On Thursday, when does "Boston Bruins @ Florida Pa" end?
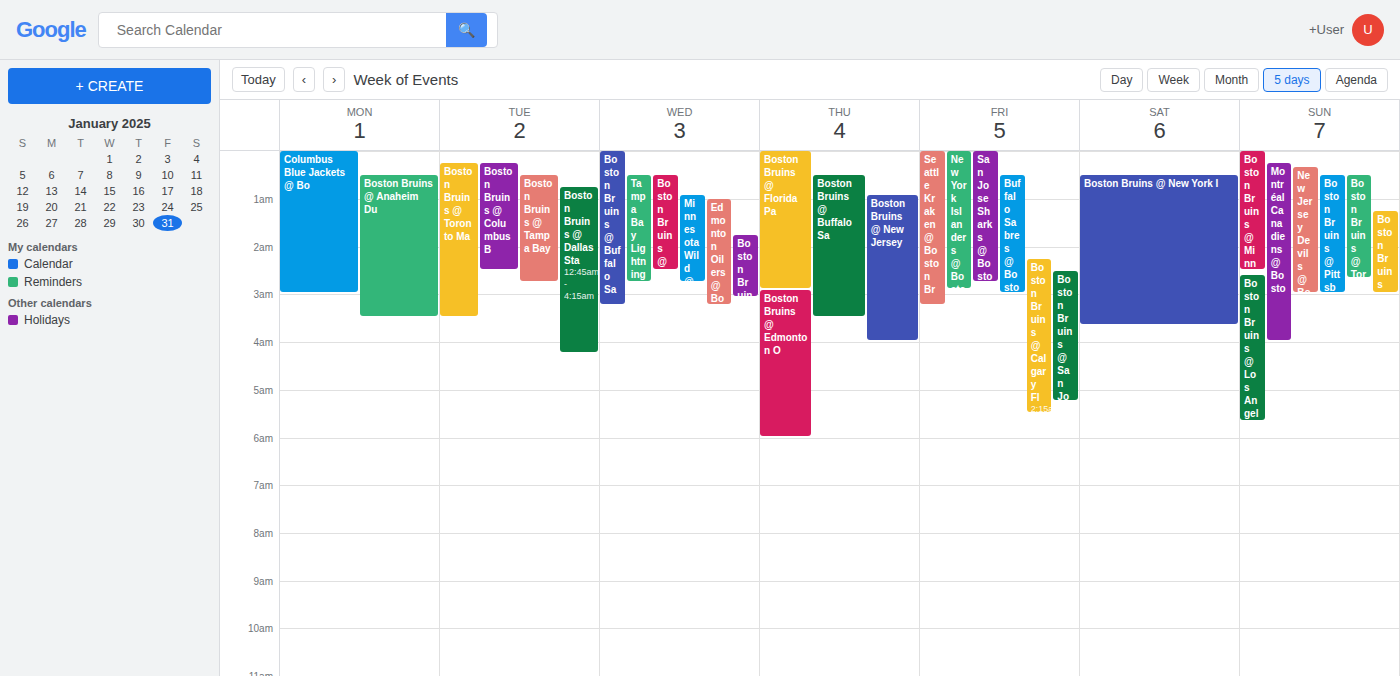
2:55 AM